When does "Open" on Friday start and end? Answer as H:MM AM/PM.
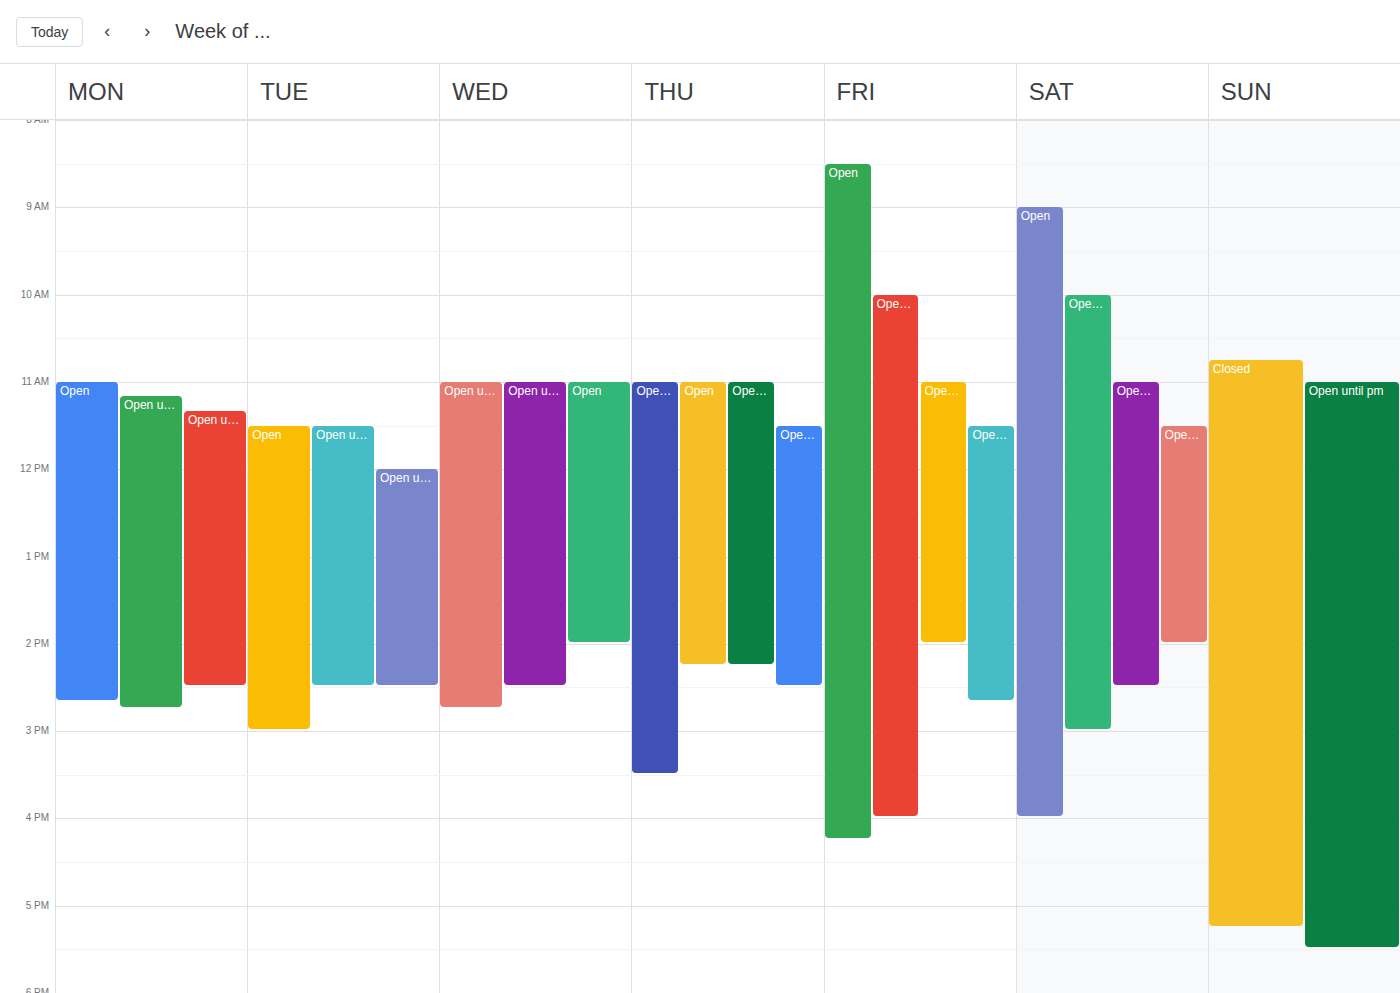
8:30 AM to 4:15 PM